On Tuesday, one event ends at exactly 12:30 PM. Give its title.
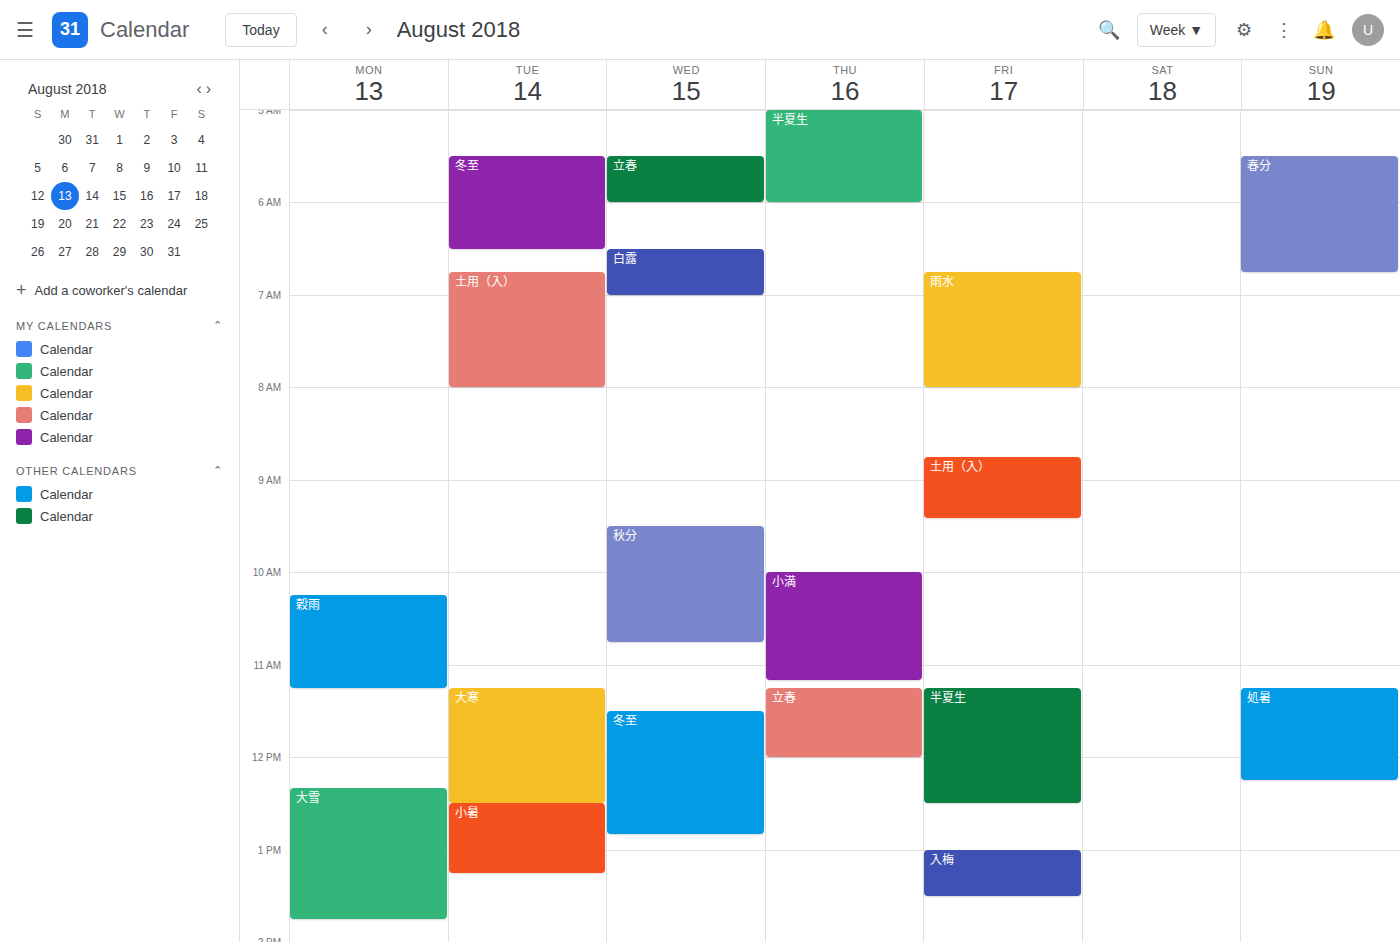
"大寒"